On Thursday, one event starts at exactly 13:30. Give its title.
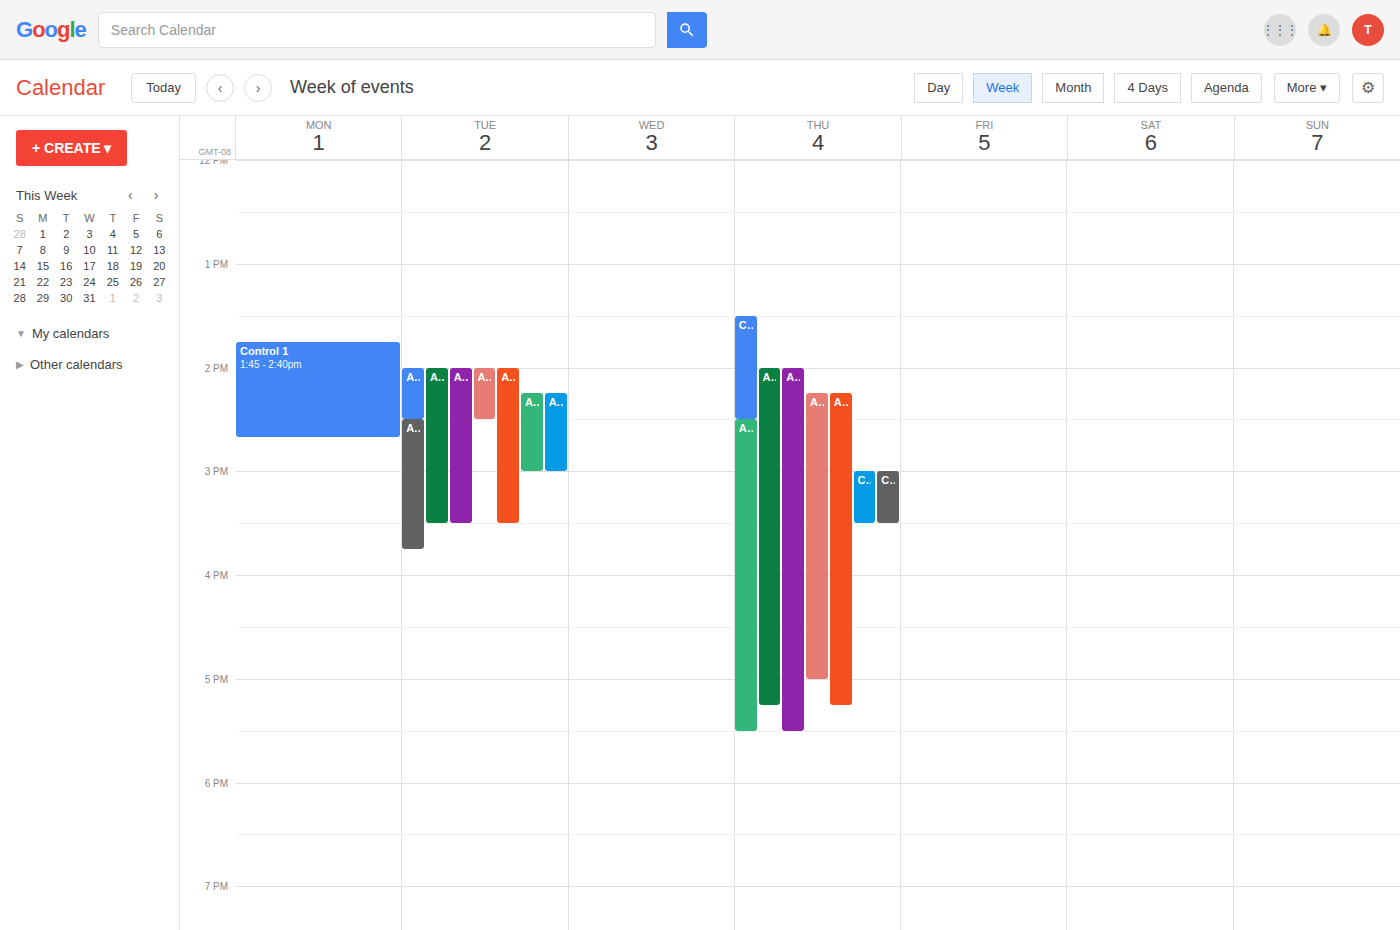
"Control 5"